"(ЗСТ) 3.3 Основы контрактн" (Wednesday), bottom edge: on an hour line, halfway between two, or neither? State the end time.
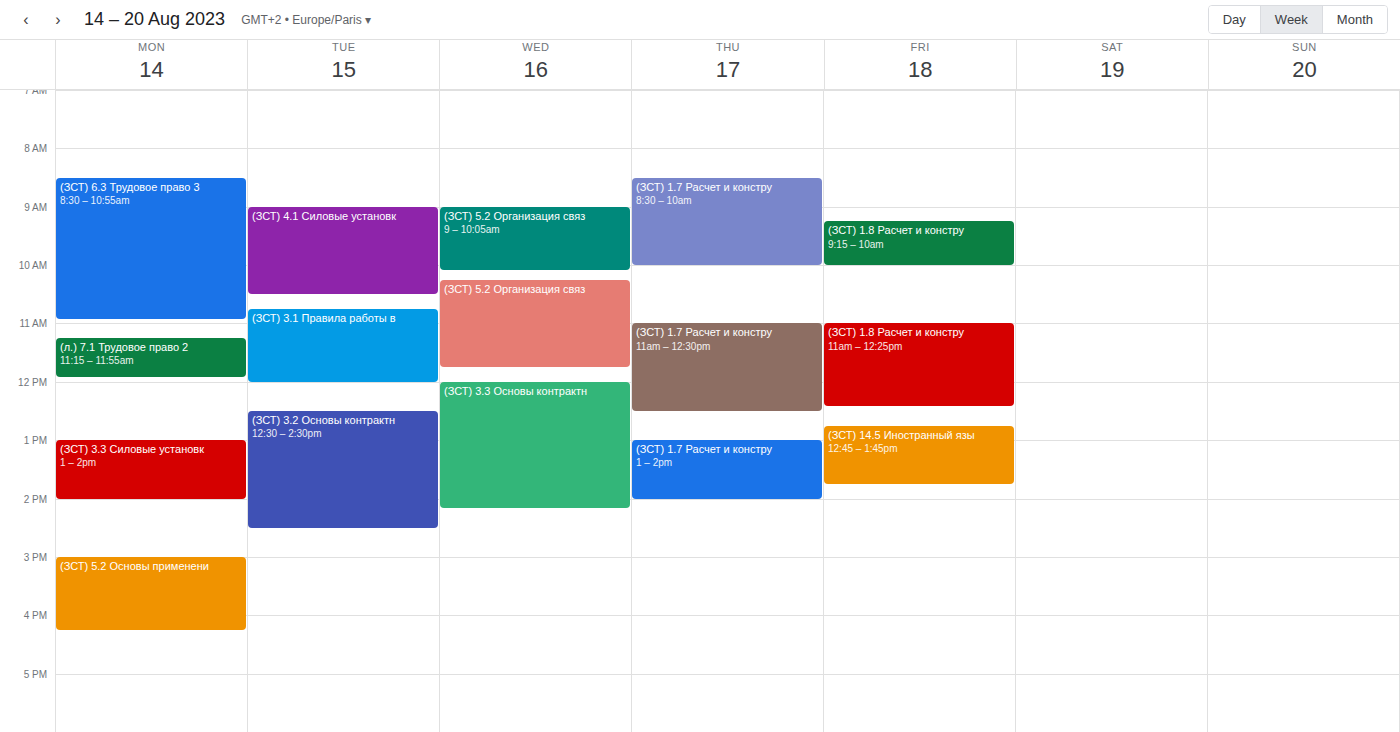
2:10 PM -- neither: 10 minutes below the 2 PM line and 50 minutes above the 3 PM line.